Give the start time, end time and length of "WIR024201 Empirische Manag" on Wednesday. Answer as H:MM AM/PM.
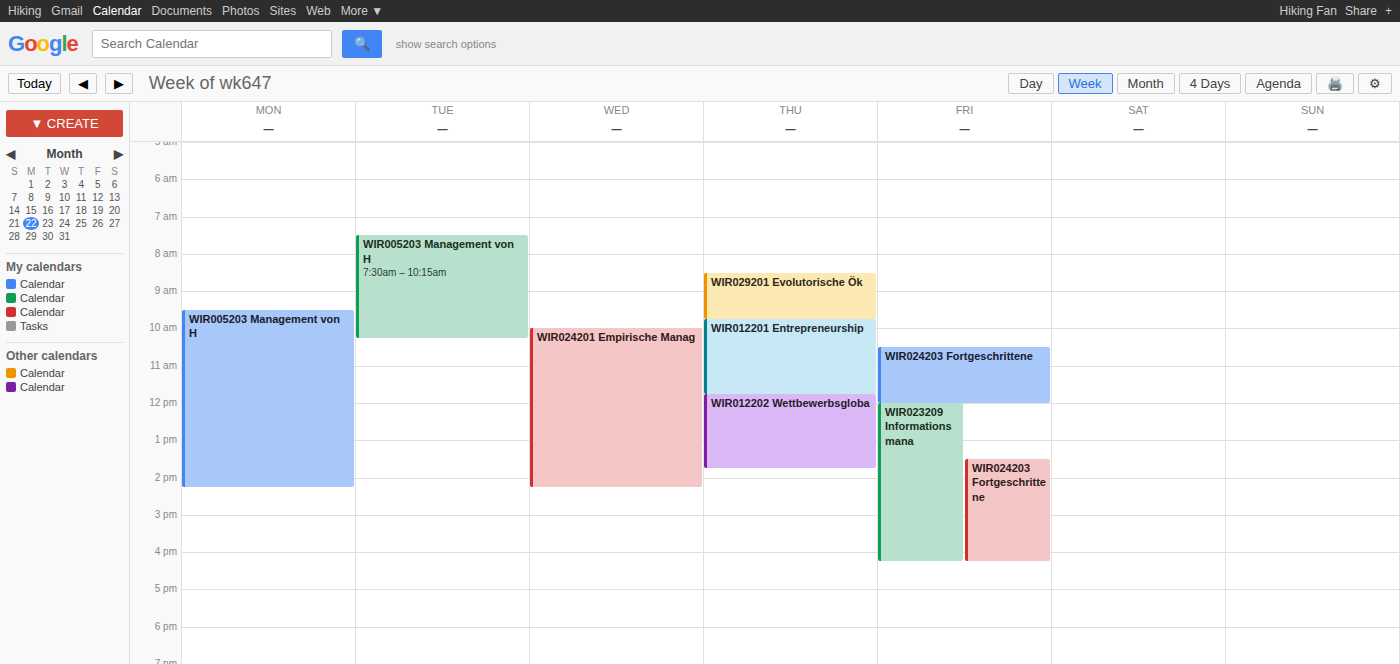
10:00 AM to 2:15 PM, 4 hours 15 minutes